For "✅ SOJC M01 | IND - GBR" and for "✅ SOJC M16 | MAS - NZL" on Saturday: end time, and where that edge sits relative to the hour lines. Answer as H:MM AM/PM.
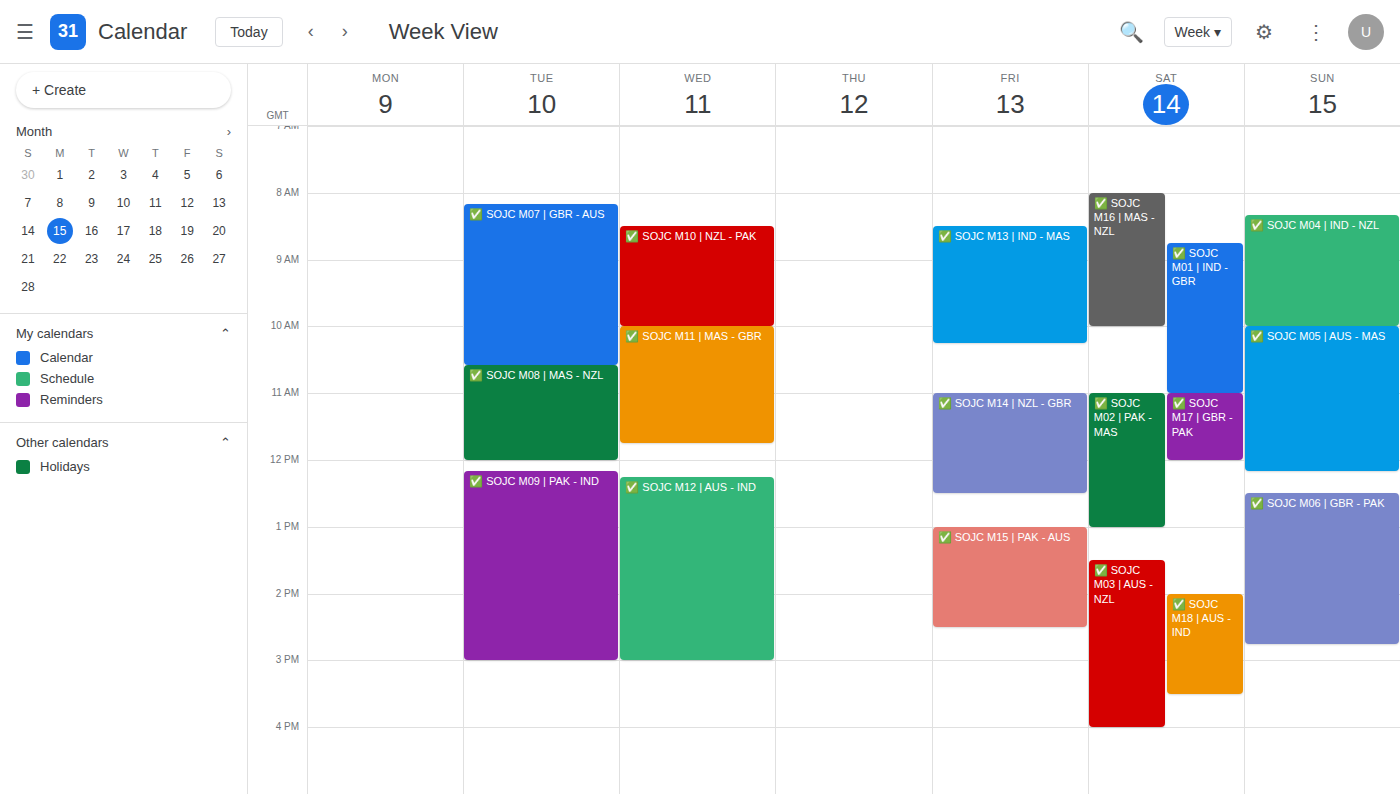
"✅ SOJC M01 | IND - GBR": 11:00 AM, exactly on the 11 AM line. "✅ SOJC M16 | MAS - NZL": 10:00 AM, exactly on the 10 AM line.